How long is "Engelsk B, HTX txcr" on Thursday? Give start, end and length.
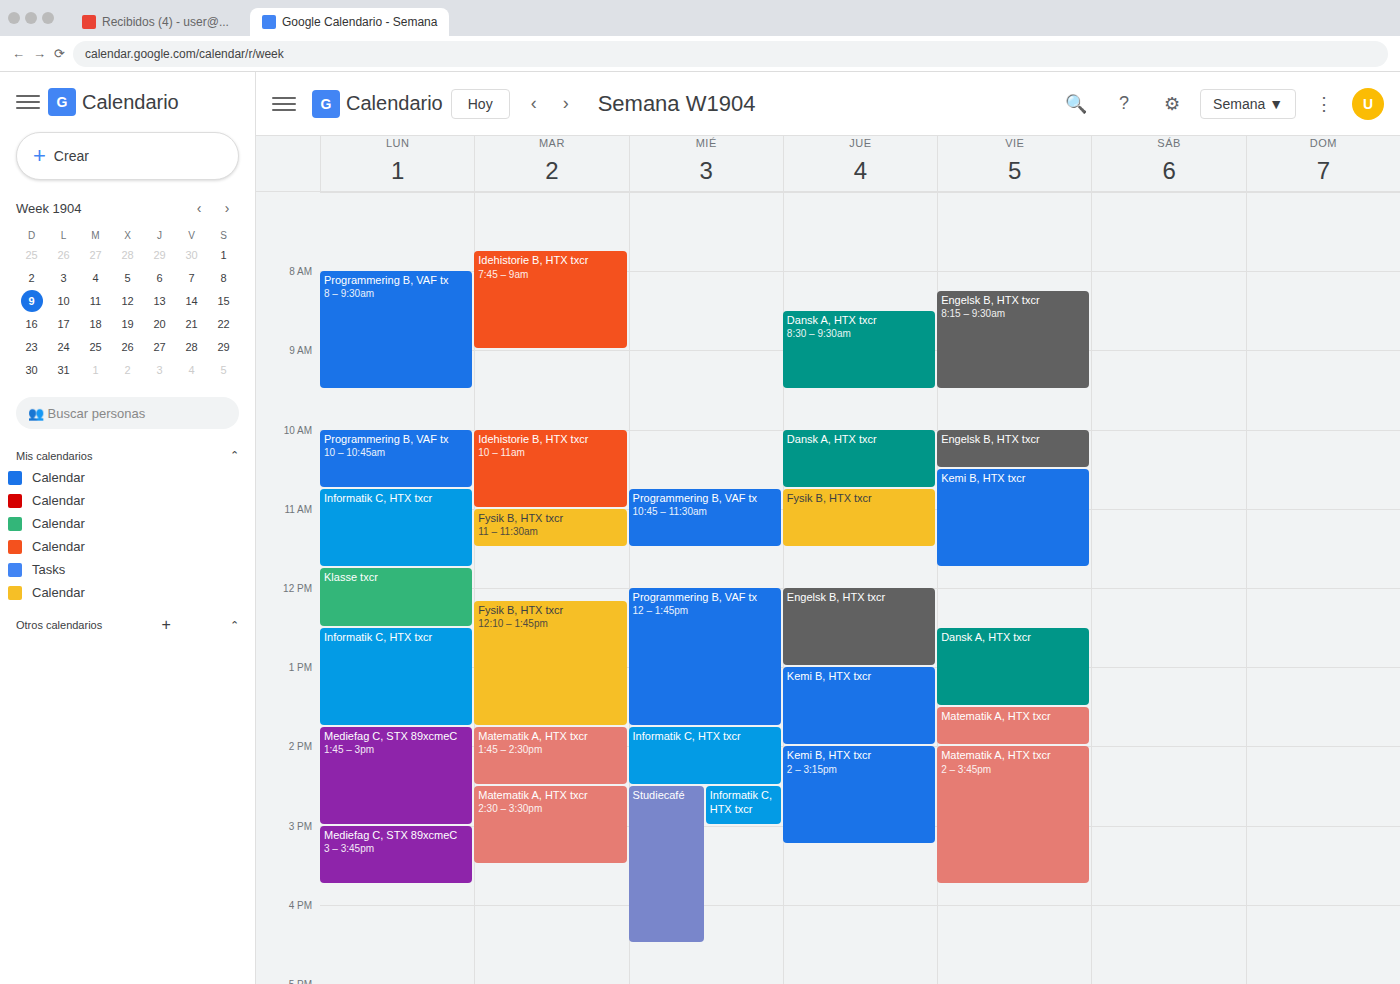
12:00 PM to 1:00 PM, 1 hour